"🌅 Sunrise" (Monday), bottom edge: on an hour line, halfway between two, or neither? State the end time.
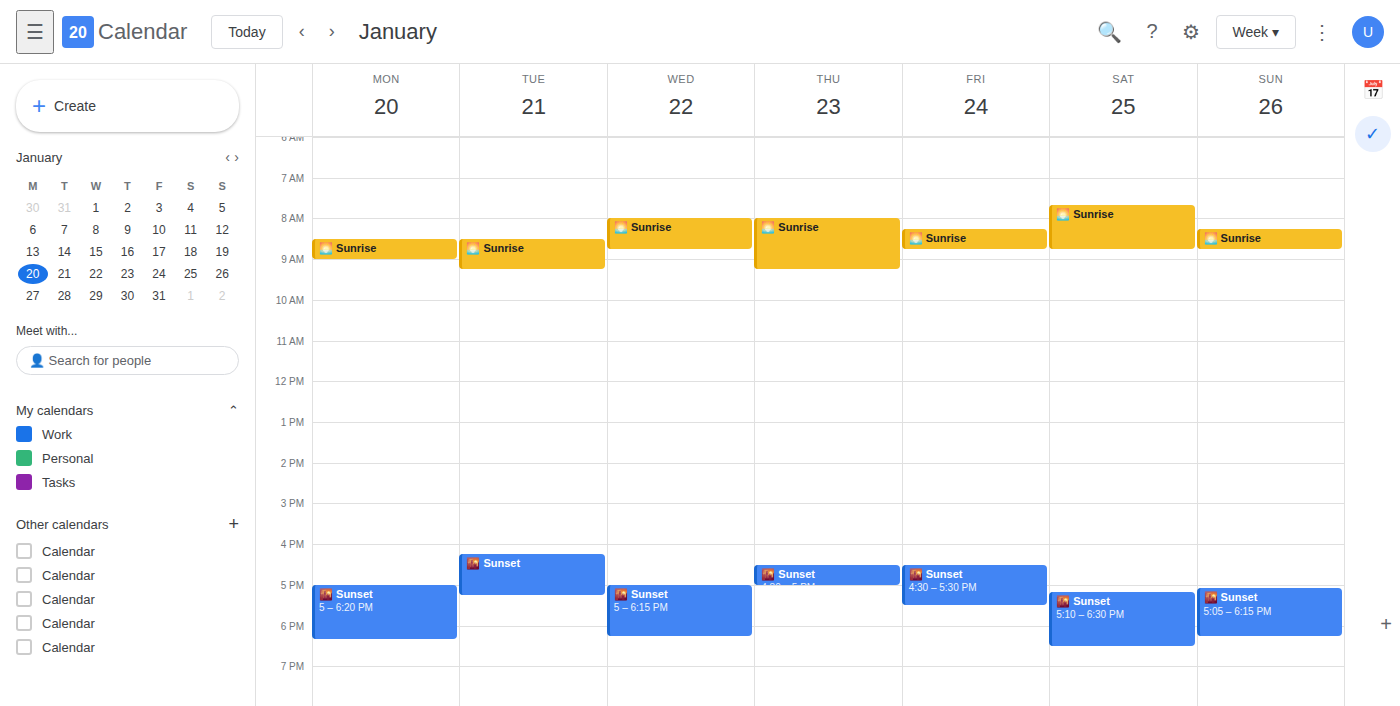
9:00 AM -- exactly on the 9 AM line.